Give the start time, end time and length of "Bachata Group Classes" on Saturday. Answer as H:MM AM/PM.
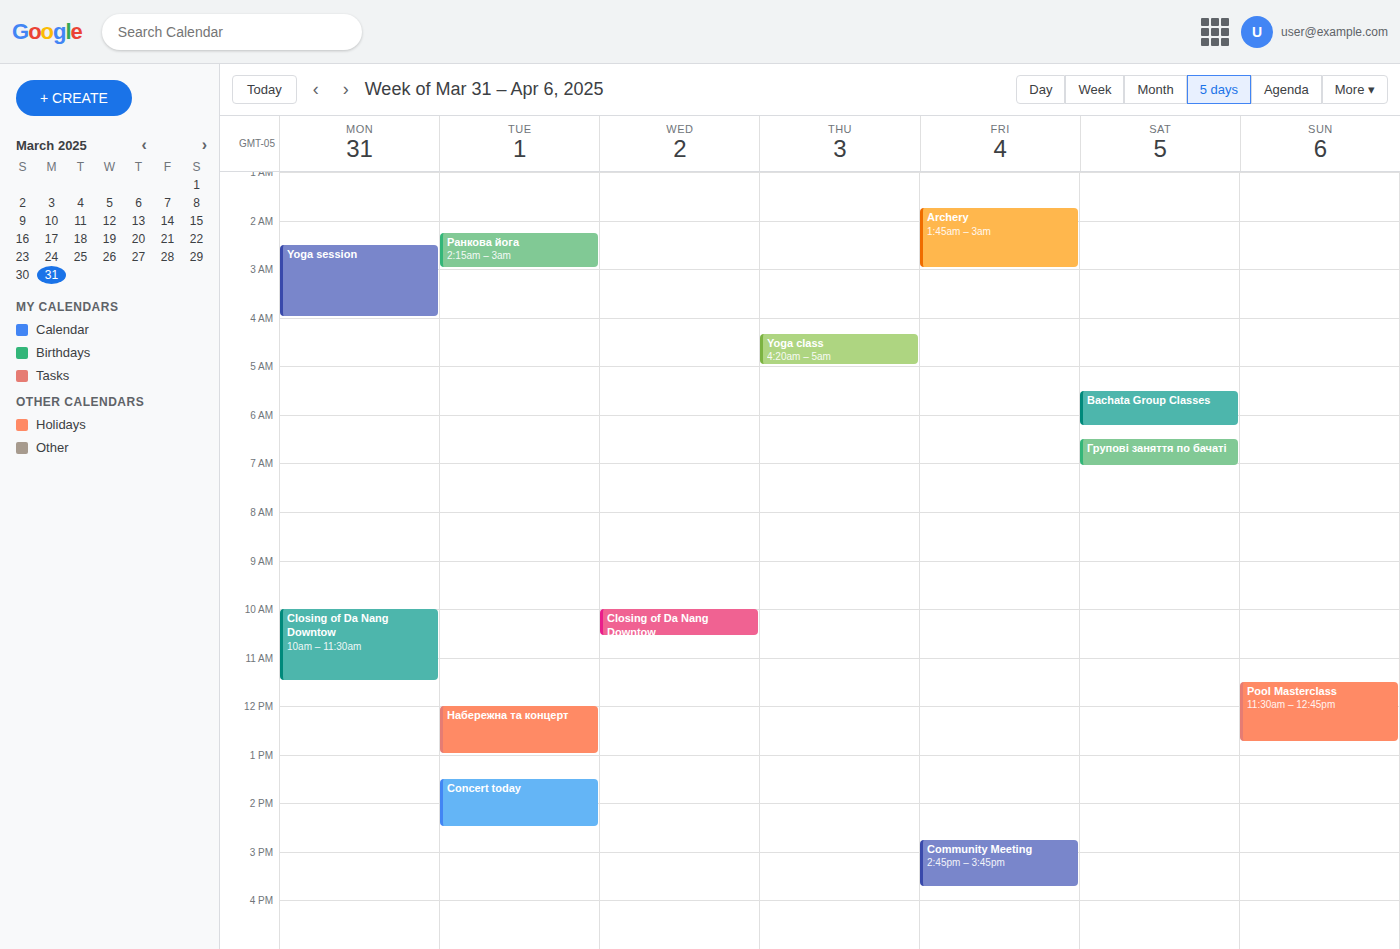
5:30 AM to 6:15 AM, 45 minutes